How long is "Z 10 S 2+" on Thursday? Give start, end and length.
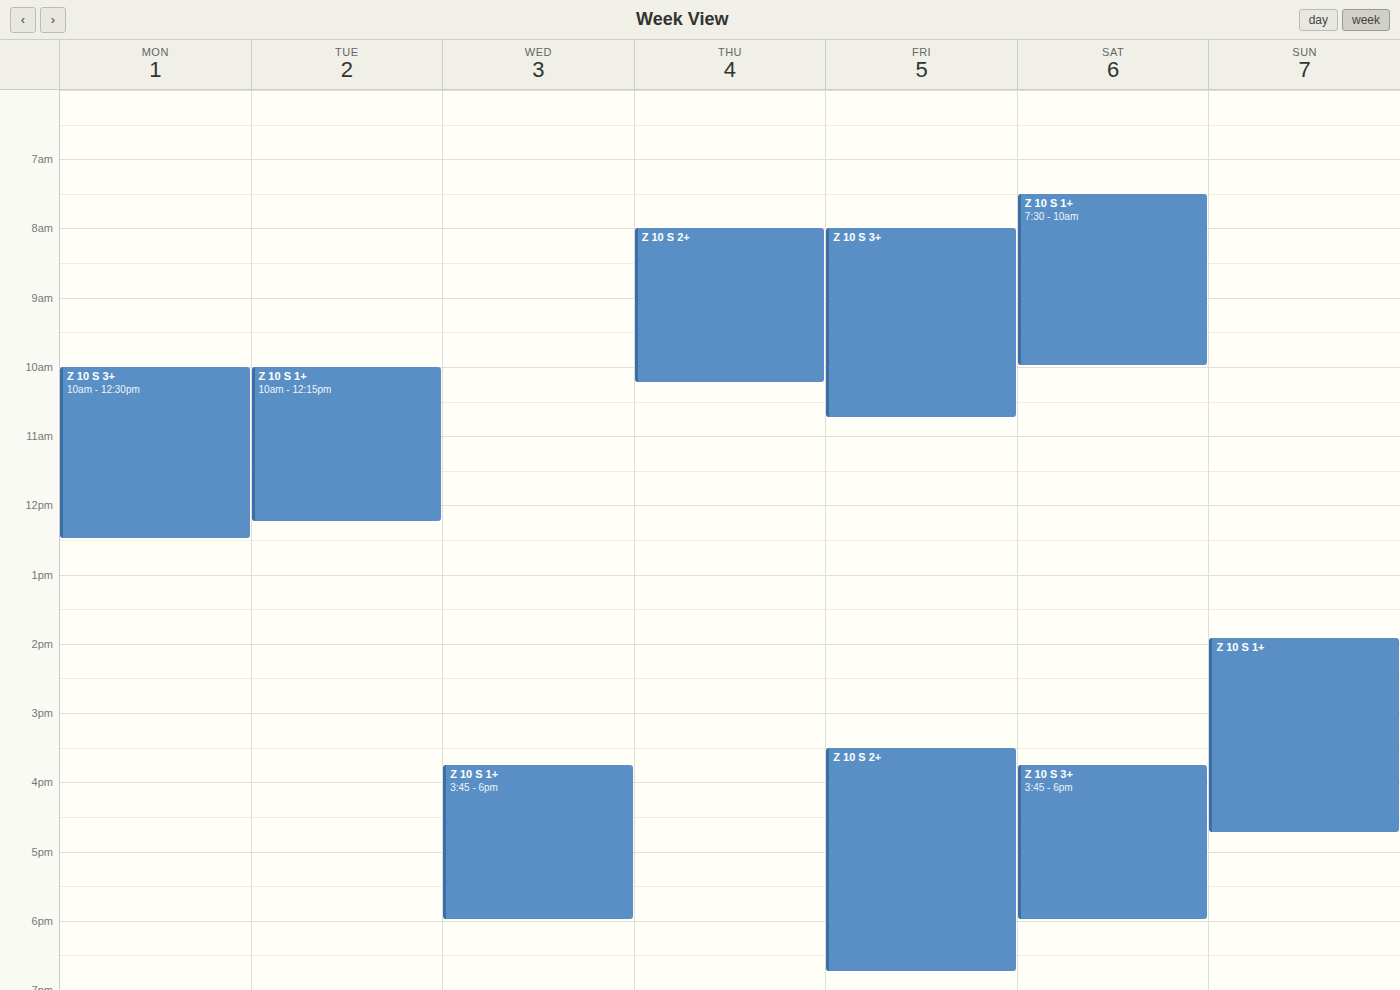
8:00 AM to 10:15 AM, 2 hours 15 minutes